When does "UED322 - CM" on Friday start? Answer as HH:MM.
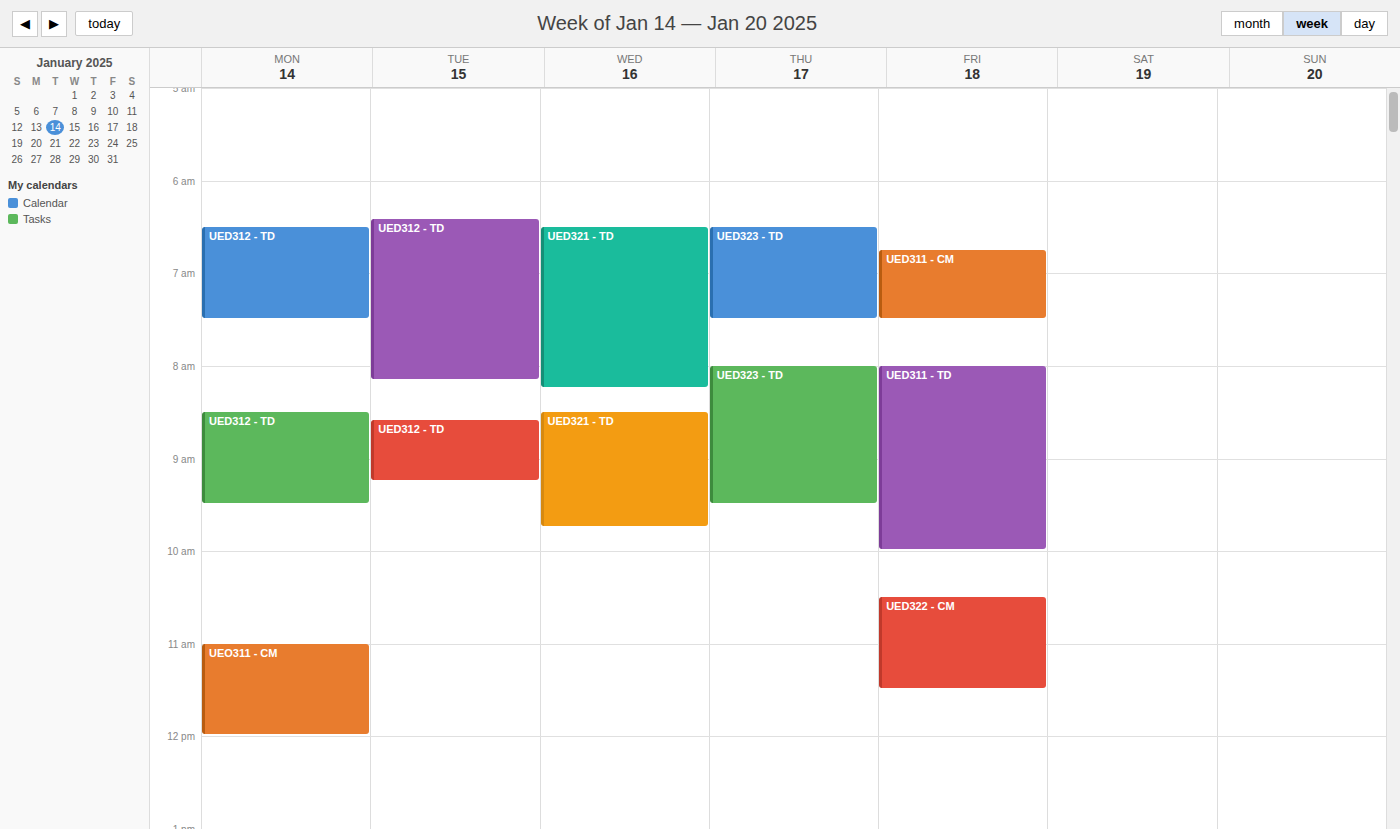
10:30